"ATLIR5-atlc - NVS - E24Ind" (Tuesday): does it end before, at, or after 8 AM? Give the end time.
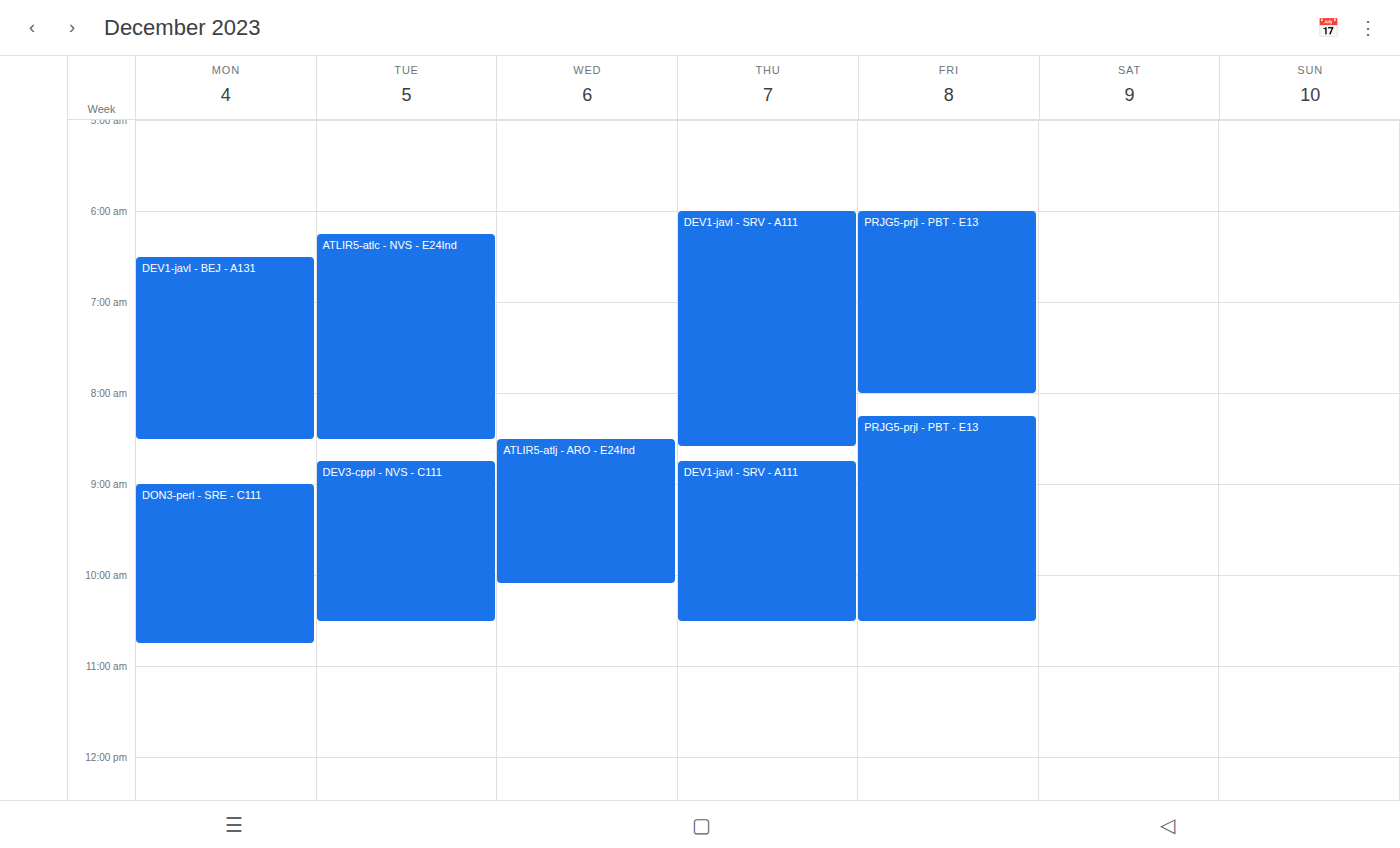
8:30 AM -- after 8 AM, 30 minutes below the 8 AM line.